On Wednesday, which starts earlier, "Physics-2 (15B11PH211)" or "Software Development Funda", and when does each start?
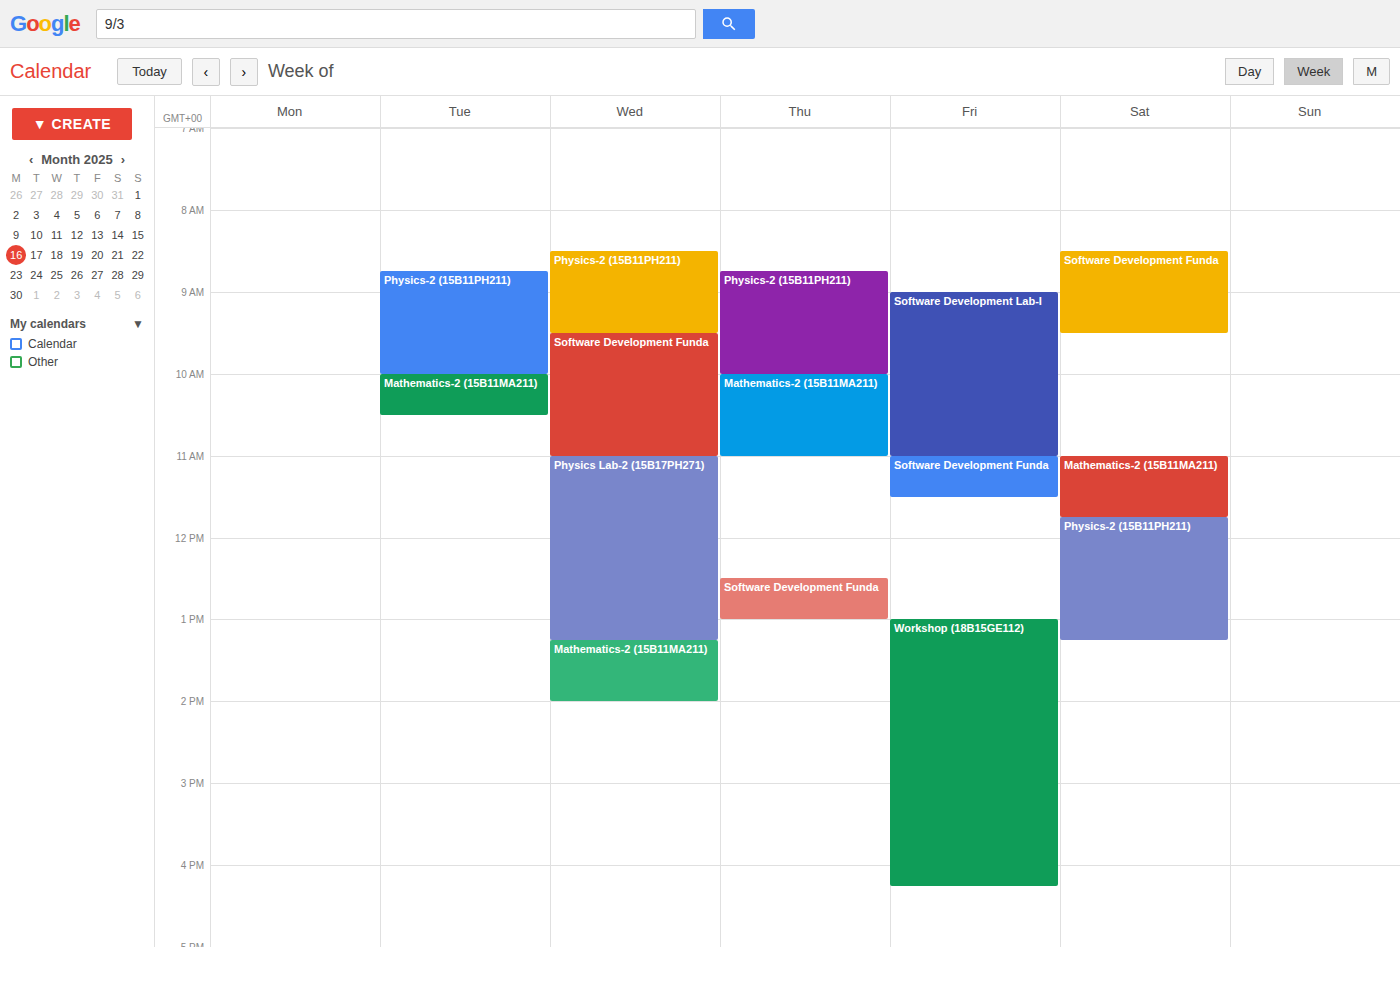
"Physics-2 (15B11PH211)" 8:30 AM; "Software Development Funda" 9:30 AM.